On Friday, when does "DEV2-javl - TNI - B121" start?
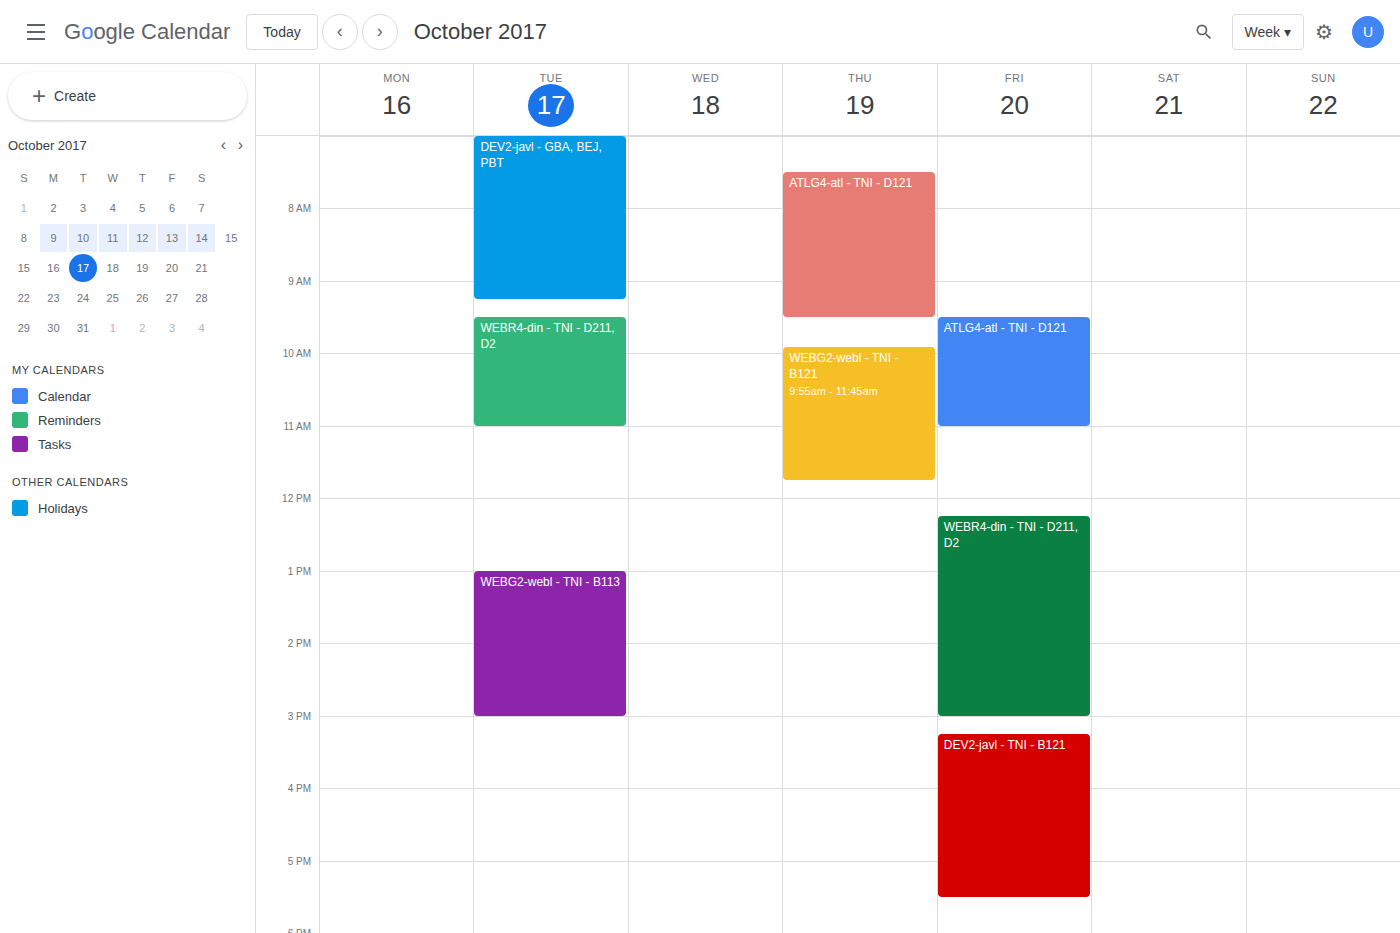
3:15 PM